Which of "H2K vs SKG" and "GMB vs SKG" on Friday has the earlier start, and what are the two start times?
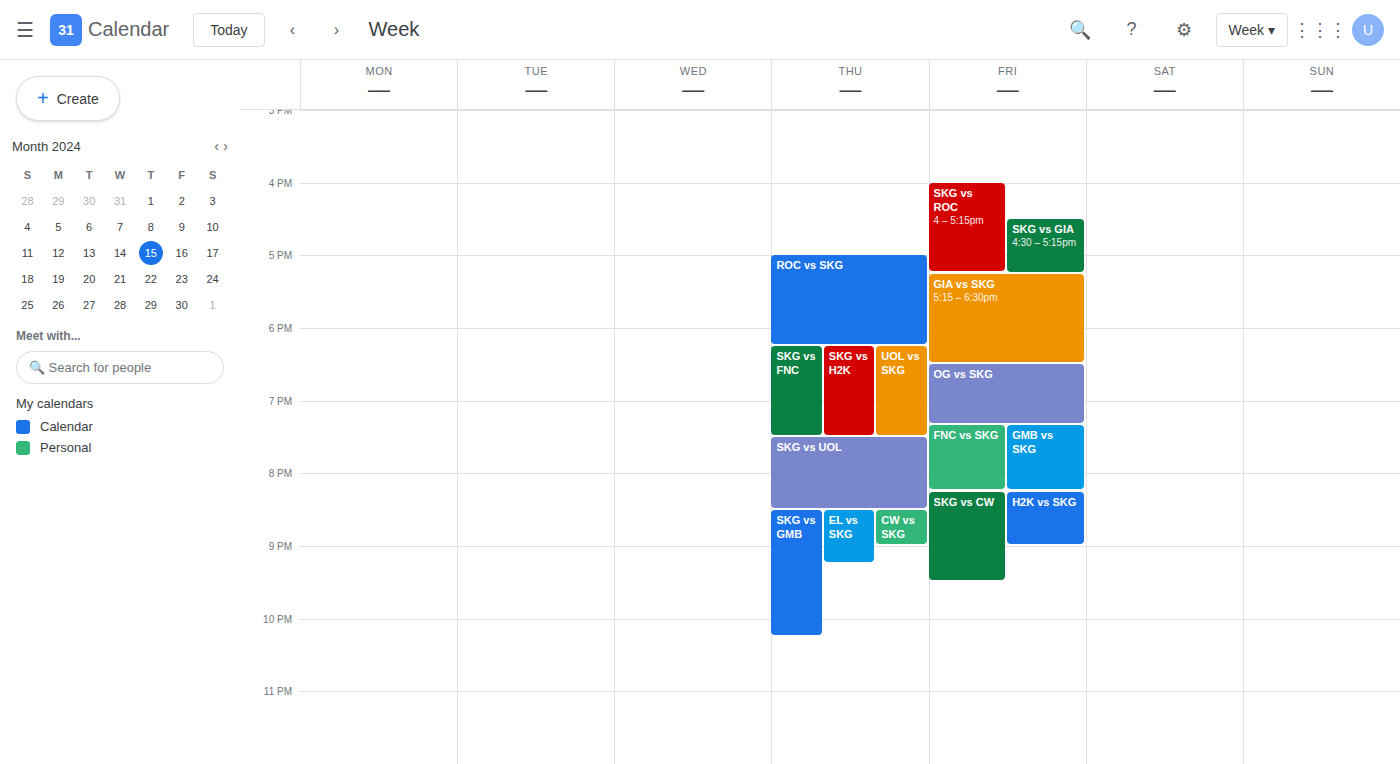
"GMB vs SKG" 7:20 PM; "H2K vs SKG" 8:15 PM.